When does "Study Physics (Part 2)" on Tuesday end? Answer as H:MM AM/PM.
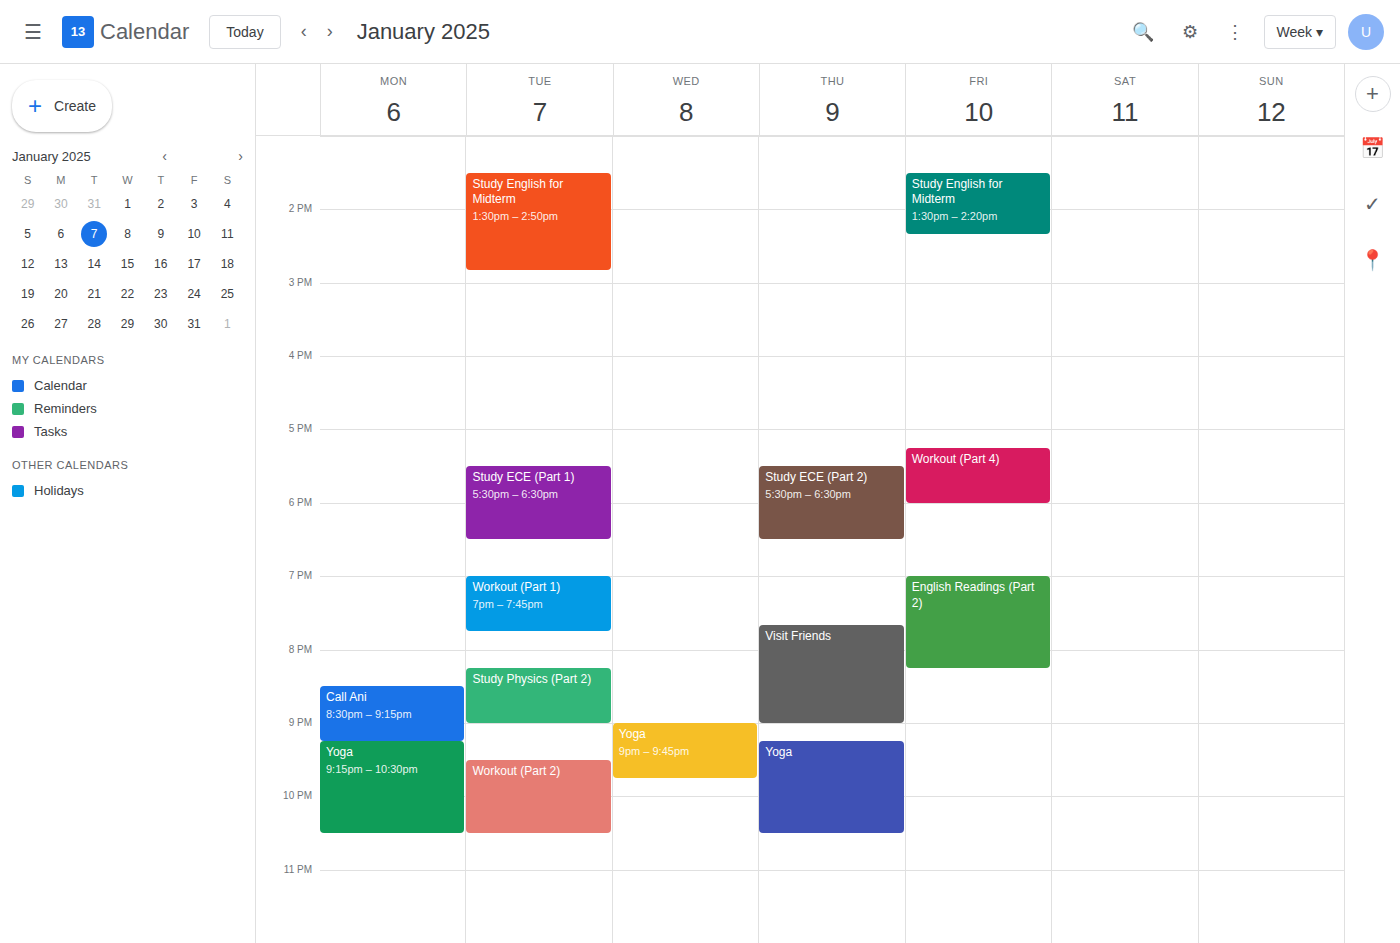
9:00 PM